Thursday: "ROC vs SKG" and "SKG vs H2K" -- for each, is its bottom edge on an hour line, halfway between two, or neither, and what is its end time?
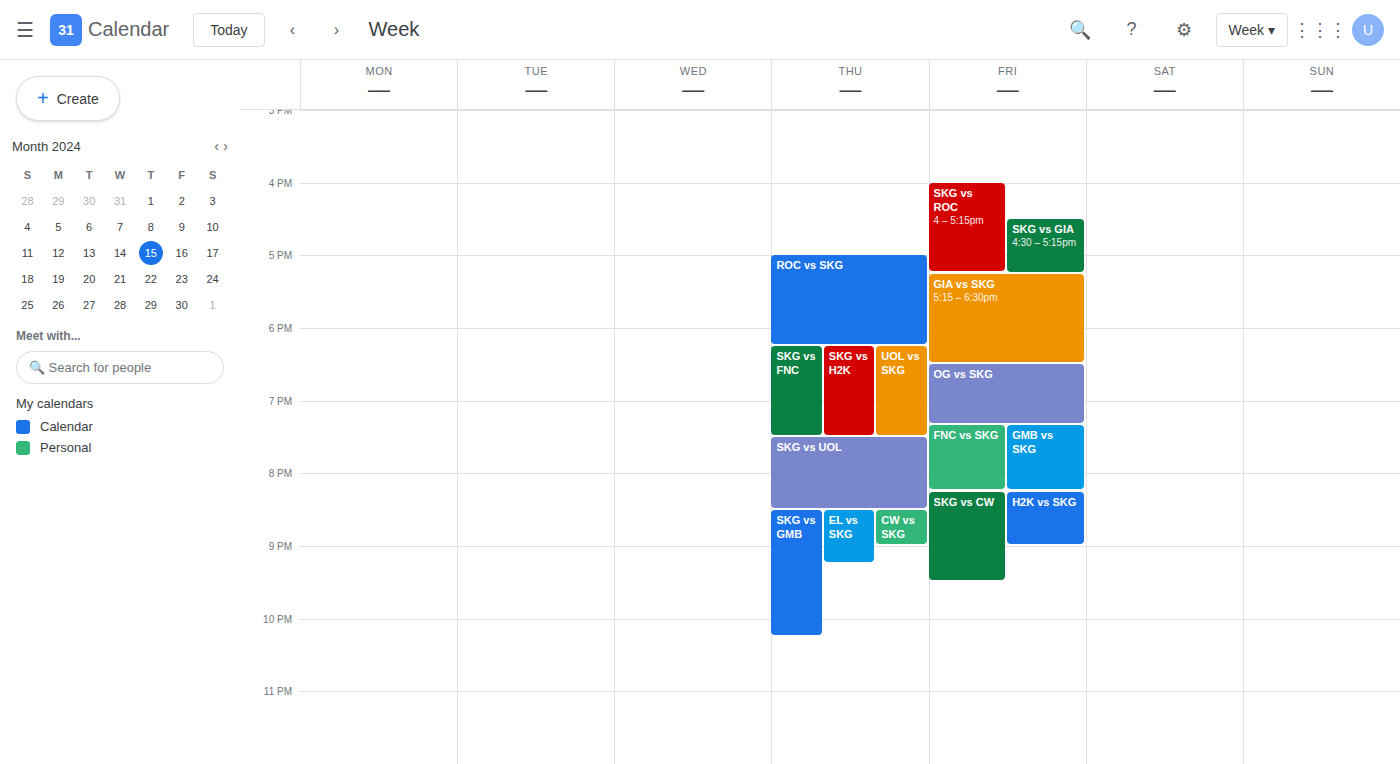
"ROC vs SKG": 6:15 PM, neither: a quarter of the way from the 6 PM line to the 7 PM line. "SKG vs H2K": 7:30 PM, halfway between the 7 PM and 8 PM lines.